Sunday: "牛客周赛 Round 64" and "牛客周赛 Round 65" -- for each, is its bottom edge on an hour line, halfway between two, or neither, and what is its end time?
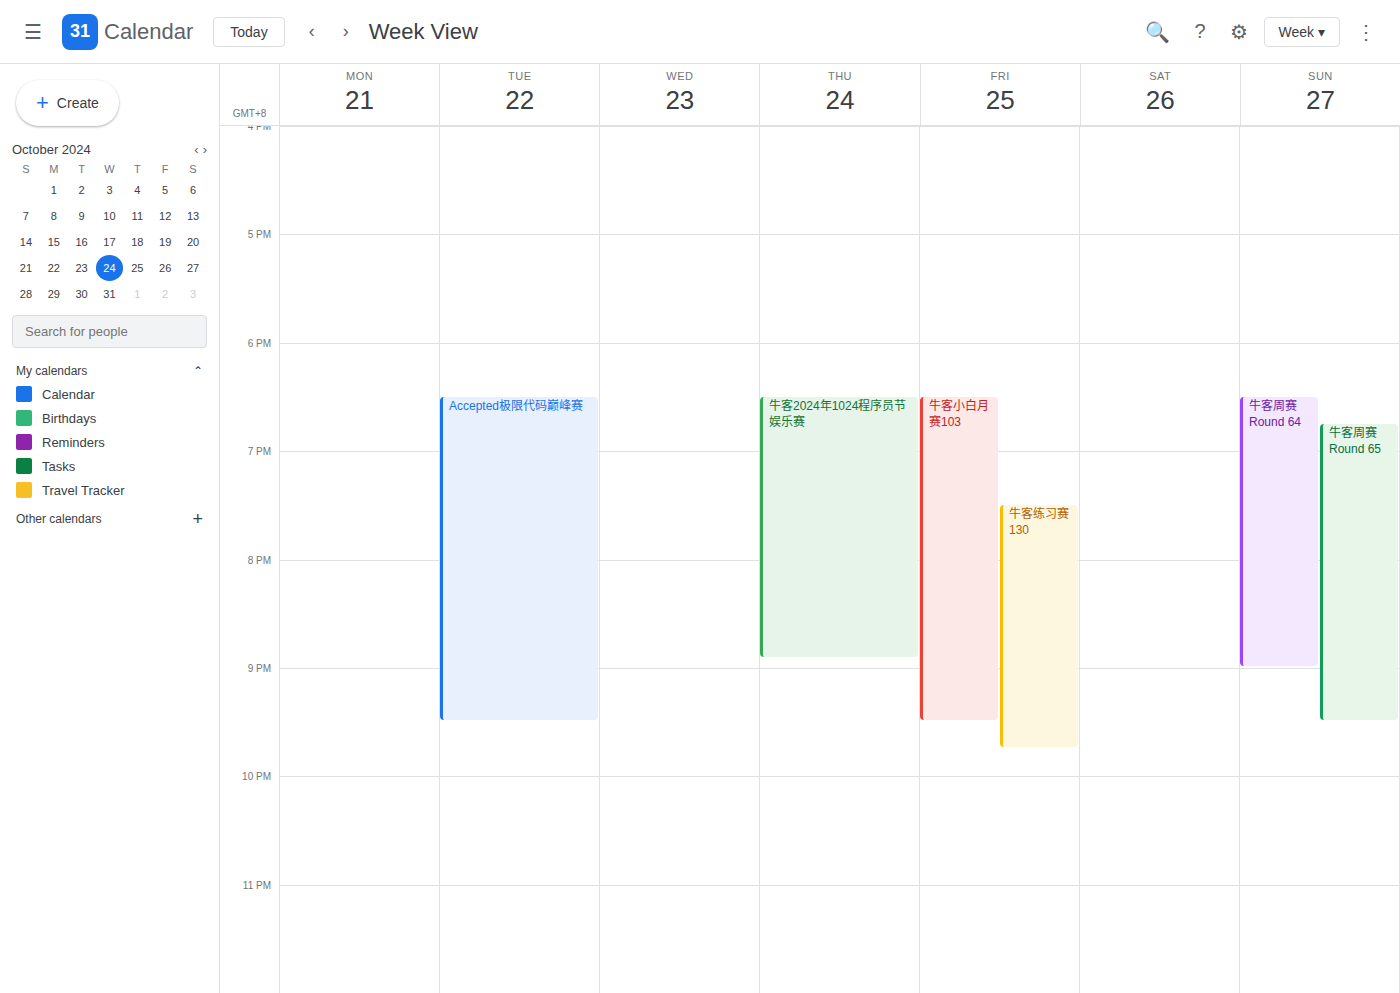
"牛客周赛 Round 64": 9:00 PM, exactly on the 9 PM line. "牛客周赛 Round 65": 9:30 PM, halfway between the 9 PM and 10 PM lines.